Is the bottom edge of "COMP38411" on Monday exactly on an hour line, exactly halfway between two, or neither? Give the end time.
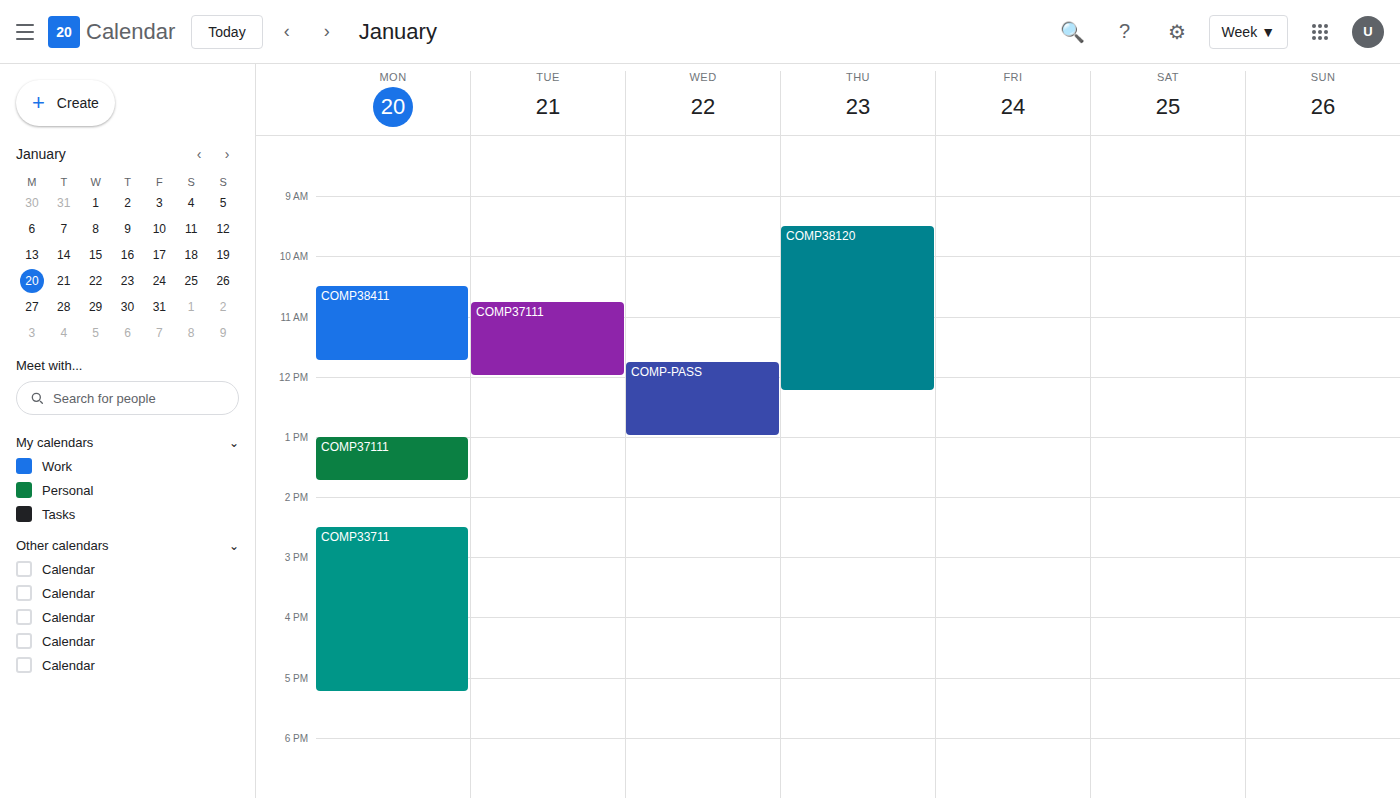
11:45 AM -- neither: three quarters of the way from the 11 AM line to the 12 PM line.